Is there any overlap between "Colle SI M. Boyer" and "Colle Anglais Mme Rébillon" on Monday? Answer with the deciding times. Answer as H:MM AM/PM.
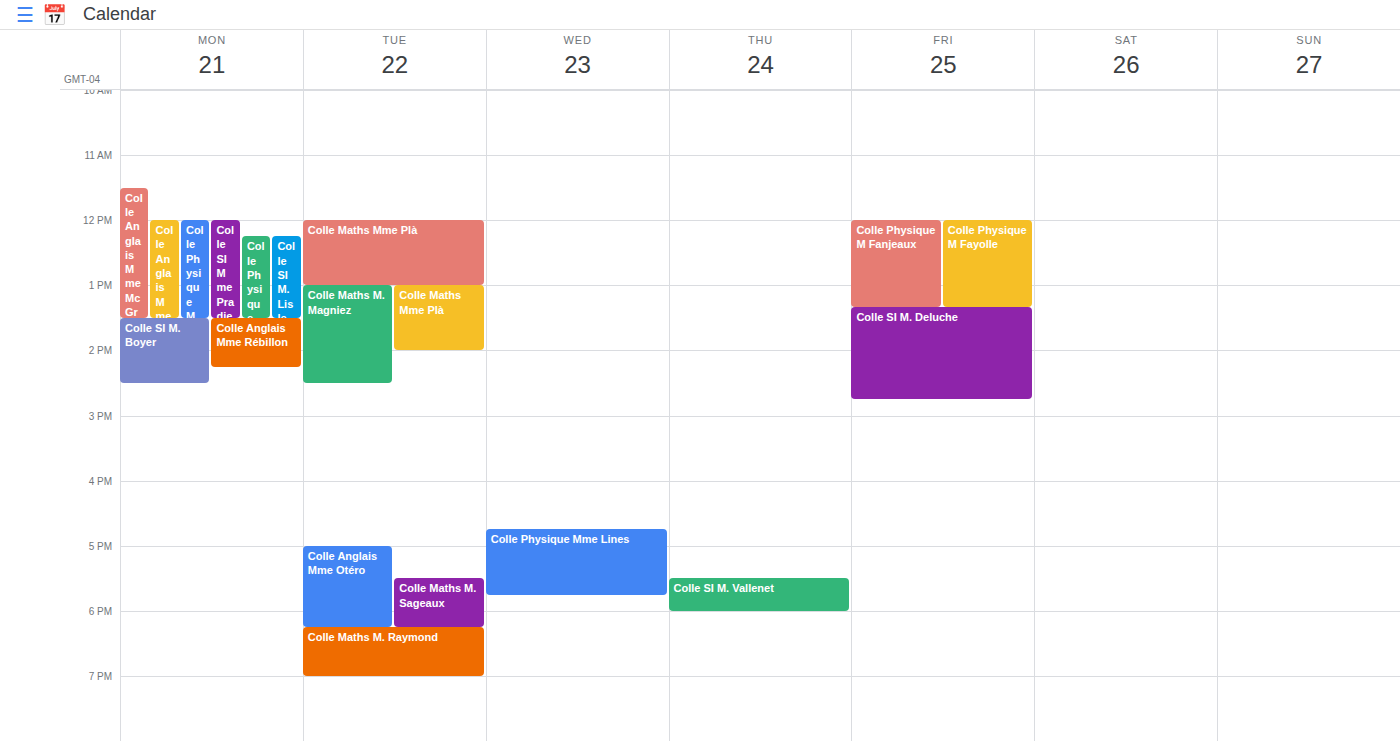
"Colle Anglais Mme Rébillon" runs 1:30 PM to 2:15 PM, inside "Colle SI M. Boyer" -- they overlap.